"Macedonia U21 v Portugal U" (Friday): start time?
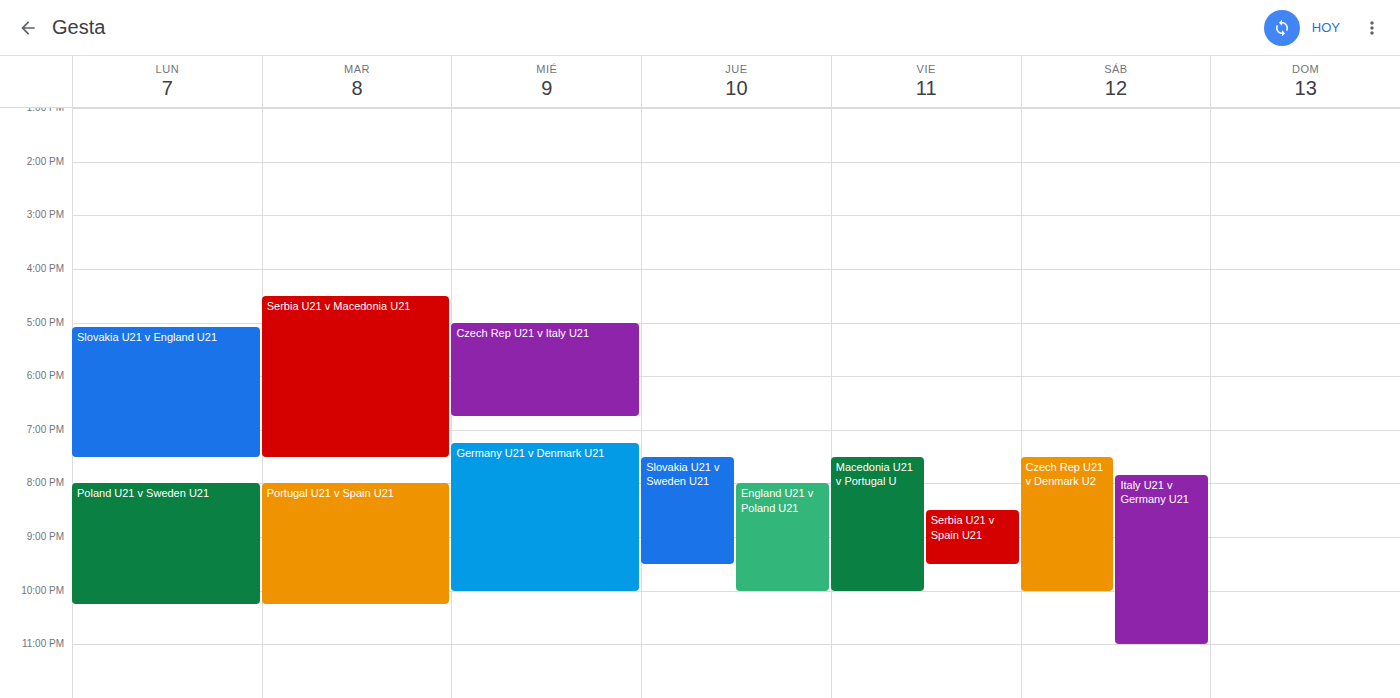
19:30